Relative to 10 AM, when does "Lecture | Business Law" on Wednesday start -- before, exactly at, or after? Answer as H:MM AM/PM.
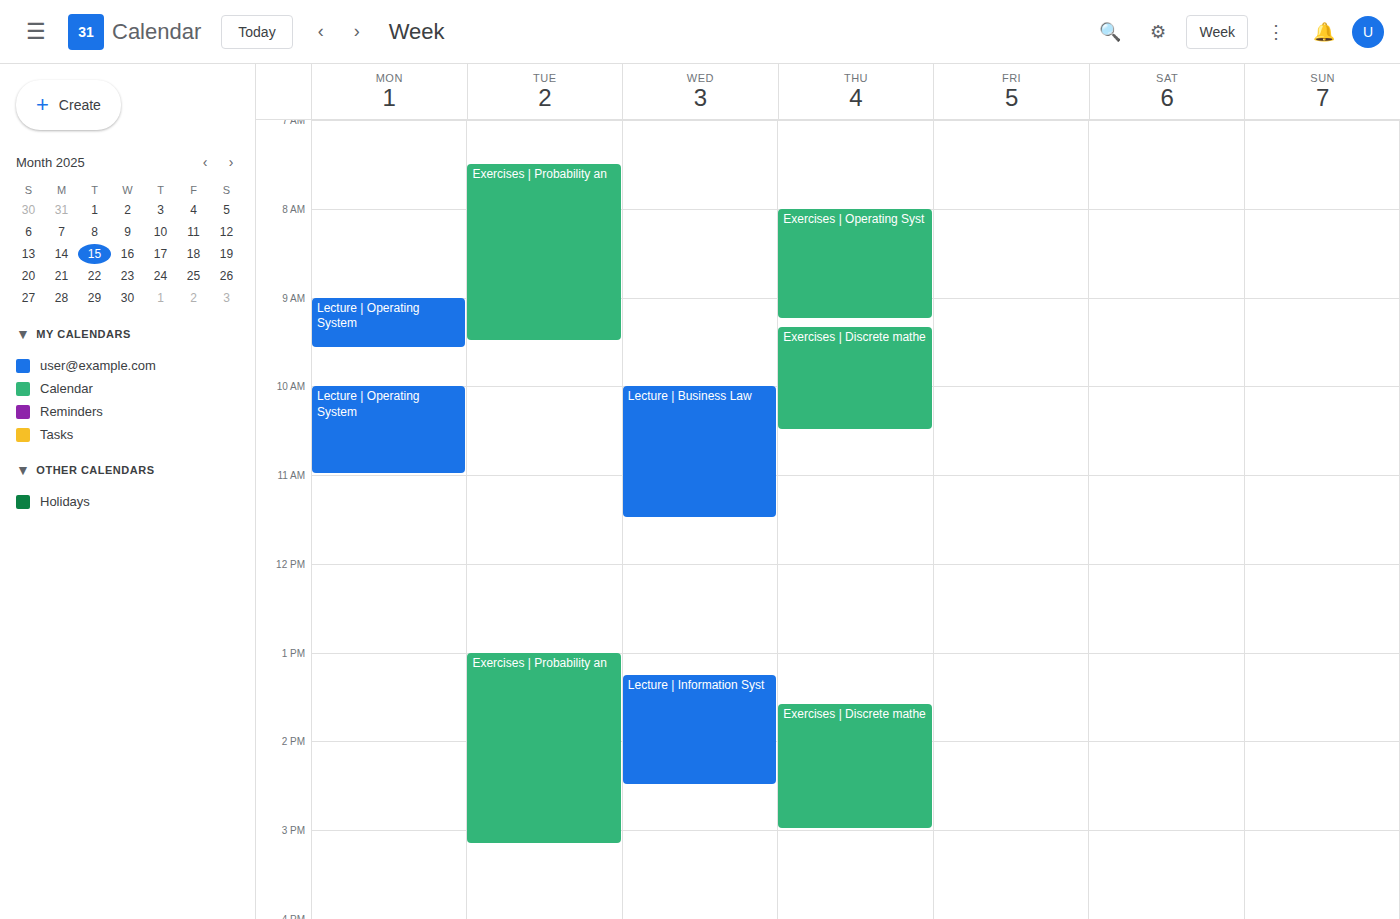
10:00 AM -- exactly at 10 AM, on the 10 AM line.